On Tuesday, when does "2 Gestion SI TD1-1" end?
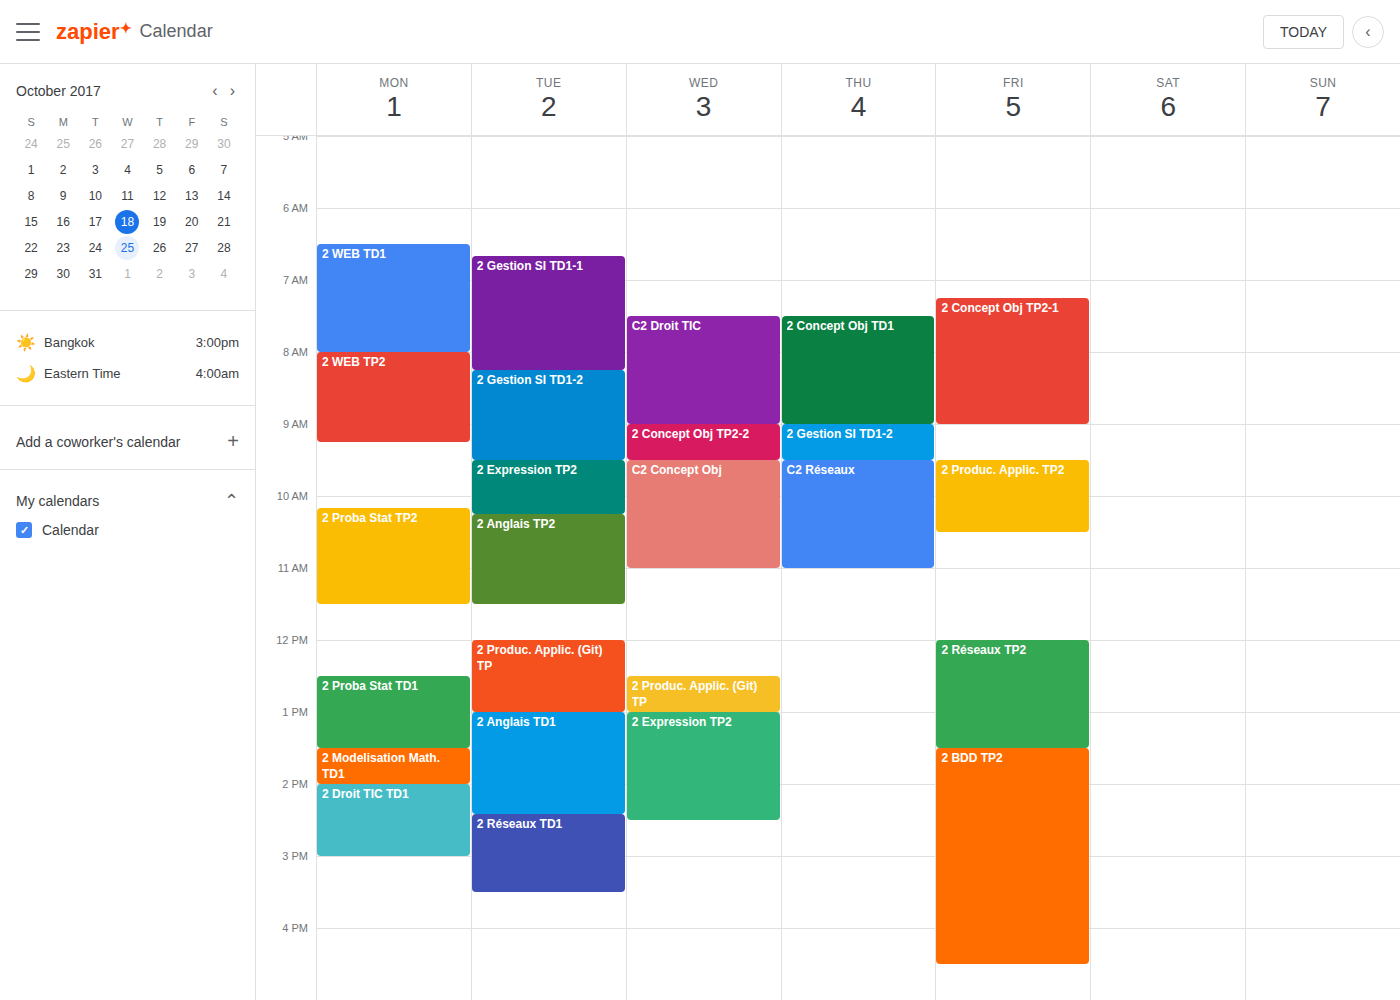
08:15